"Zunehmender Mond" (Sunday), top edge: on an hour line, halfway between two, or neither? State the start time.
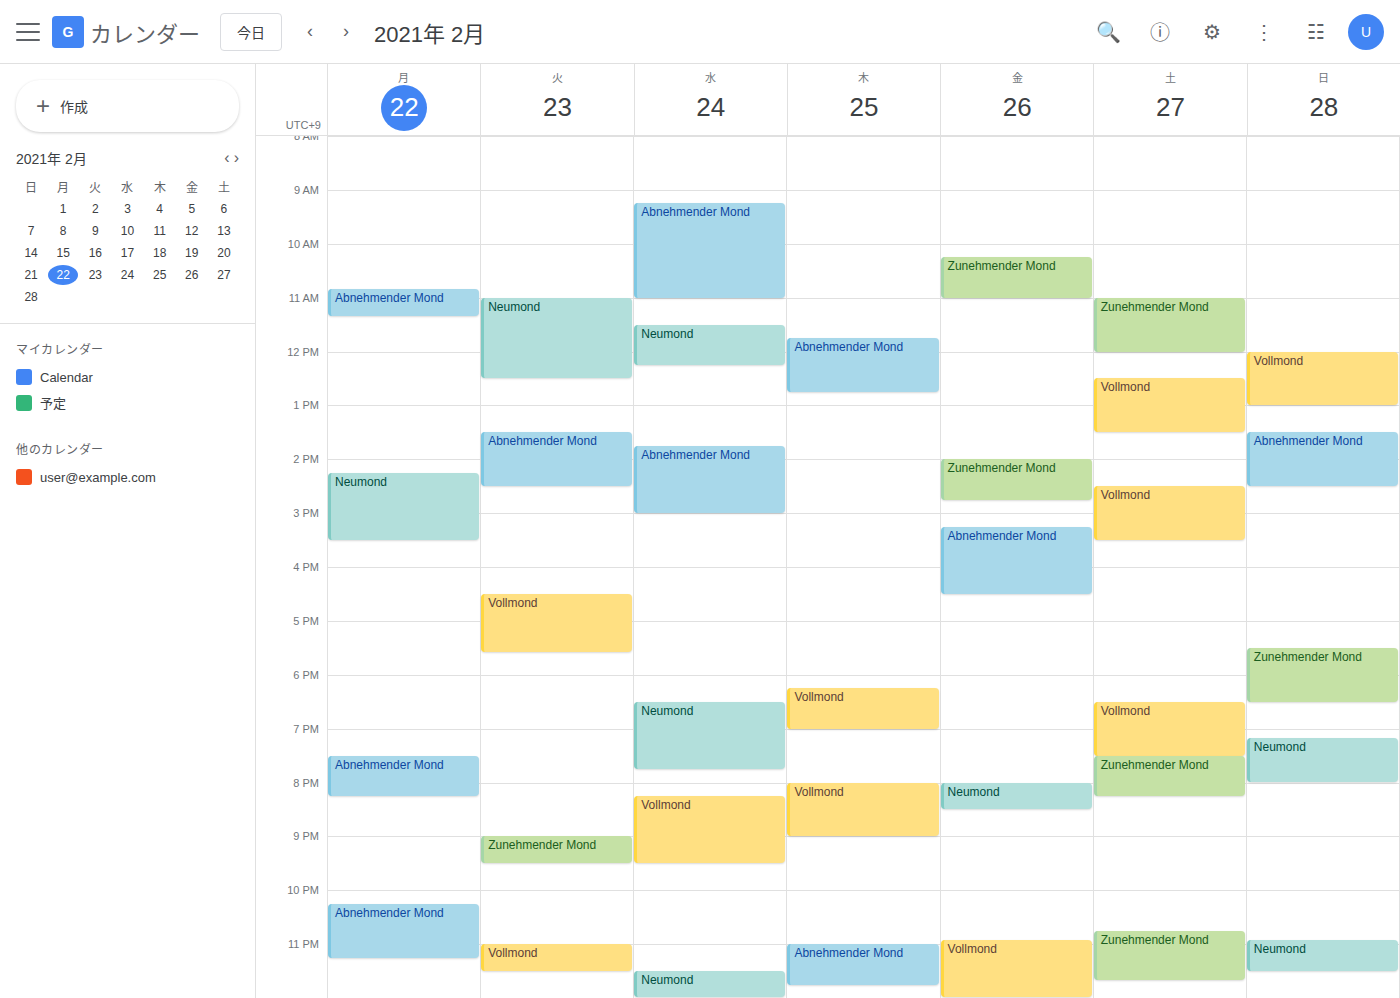
5:30 PM -- halfway between the 5 PM and 6 PM lines.